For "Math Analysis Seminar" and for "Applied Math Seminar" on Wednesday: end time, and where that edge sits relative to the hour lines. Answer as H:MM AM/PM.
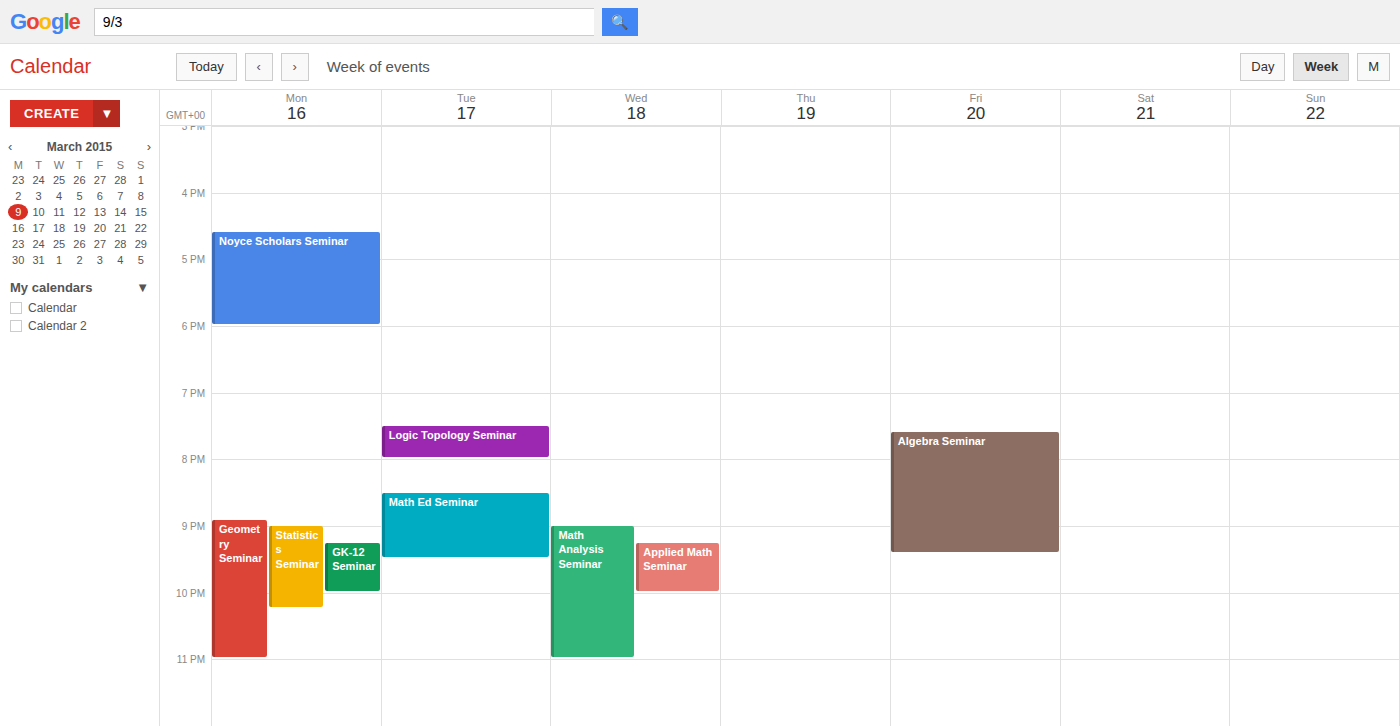
"Math Analysis Seminar": 11:00 PM, exactly on the 11 PM line. "Applied Math Seminar": 10:00 PM, exactly on the 10 PM line.